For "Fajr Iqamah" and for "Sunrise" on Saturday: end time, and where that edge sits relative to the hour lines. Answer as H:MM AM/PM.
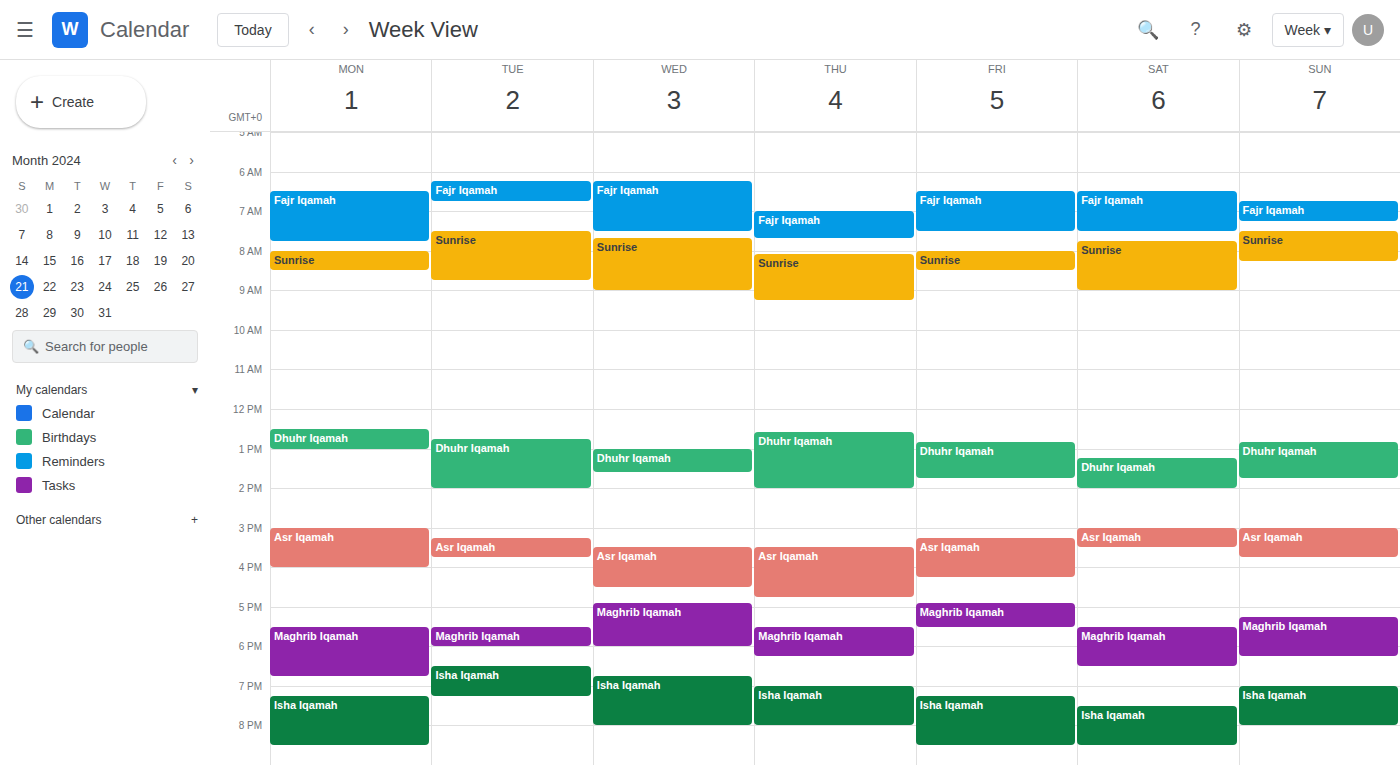
"Fajr Iqamah": 7:30 AM, halfway between the 7 AM and 8 AM lines. "Sunrise": 9:00 AM, exactly on the 9 AM line.